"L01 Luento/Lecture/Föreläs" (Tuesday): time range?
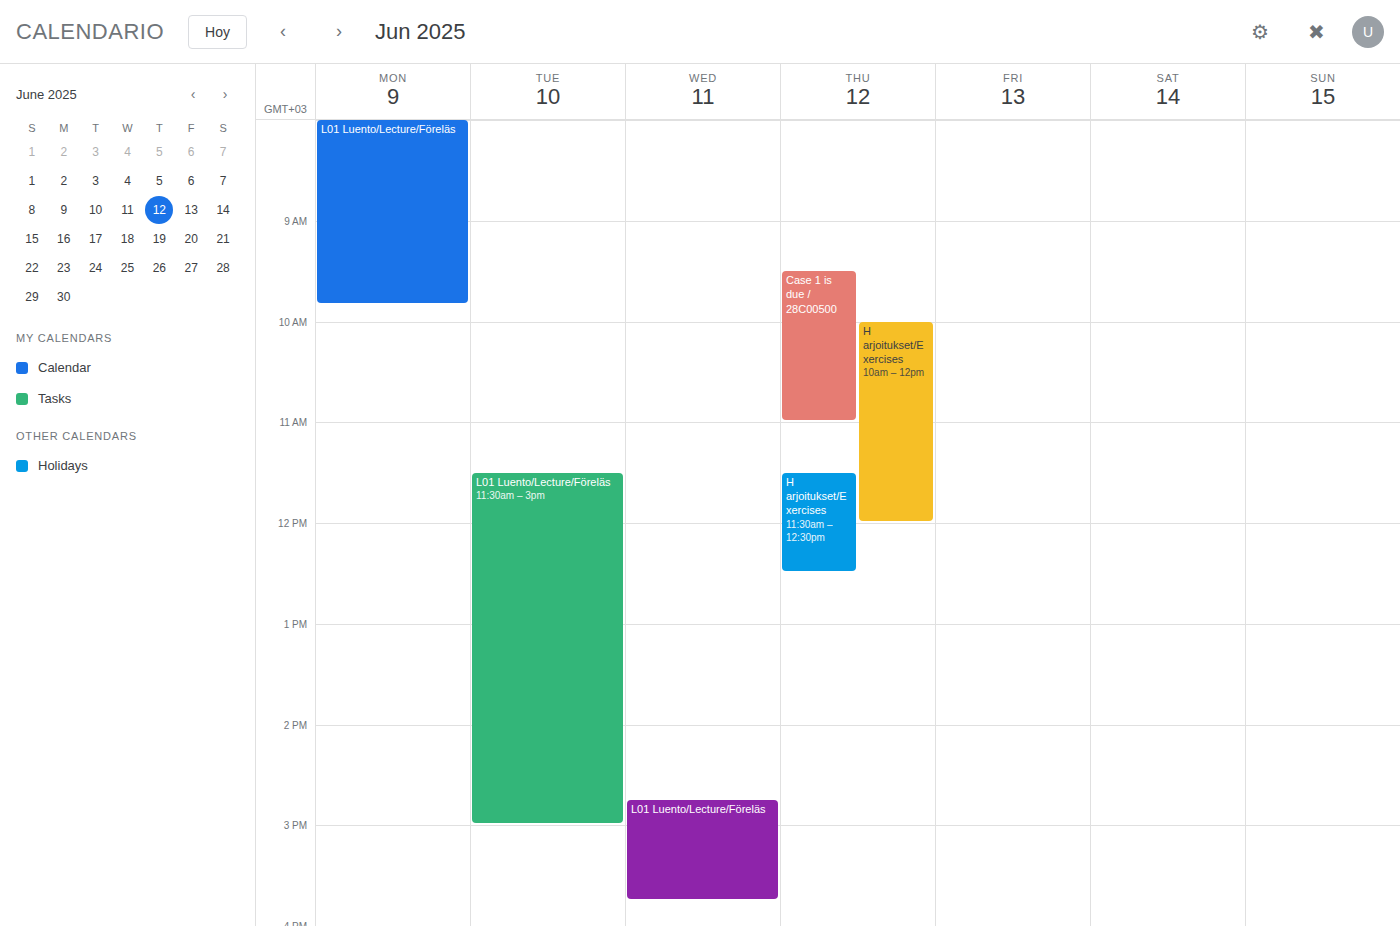
11:30 AM to 3:00 PM